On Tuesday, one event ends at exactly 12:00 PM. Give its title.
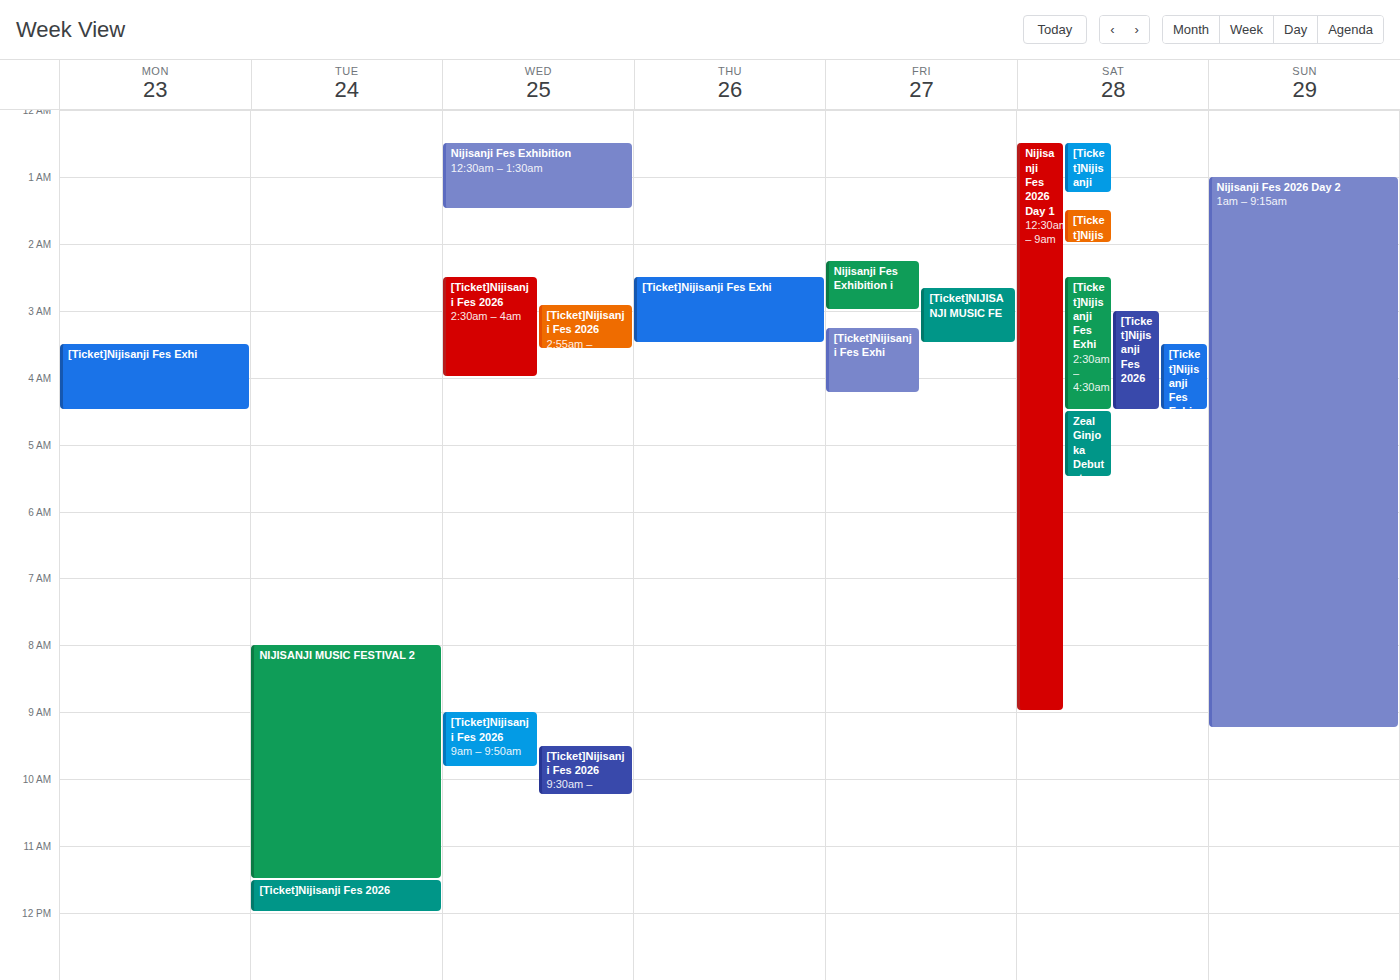
"[Ticket]Nijisanji Fes 2026"